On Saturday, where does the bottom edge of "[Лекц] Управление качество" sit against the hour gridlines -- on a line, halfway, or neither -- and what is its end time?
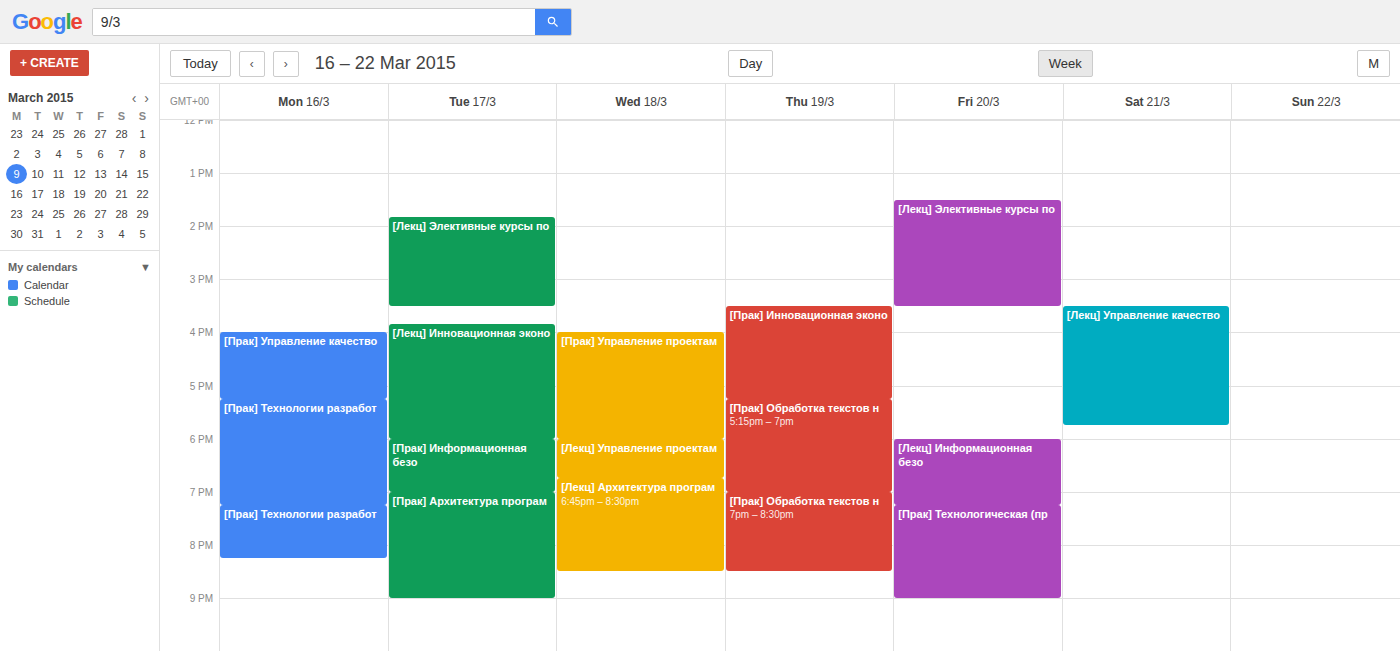
5:45 PM -- neither: three quarters of the way from the 5 PM line to the 6 PM line.